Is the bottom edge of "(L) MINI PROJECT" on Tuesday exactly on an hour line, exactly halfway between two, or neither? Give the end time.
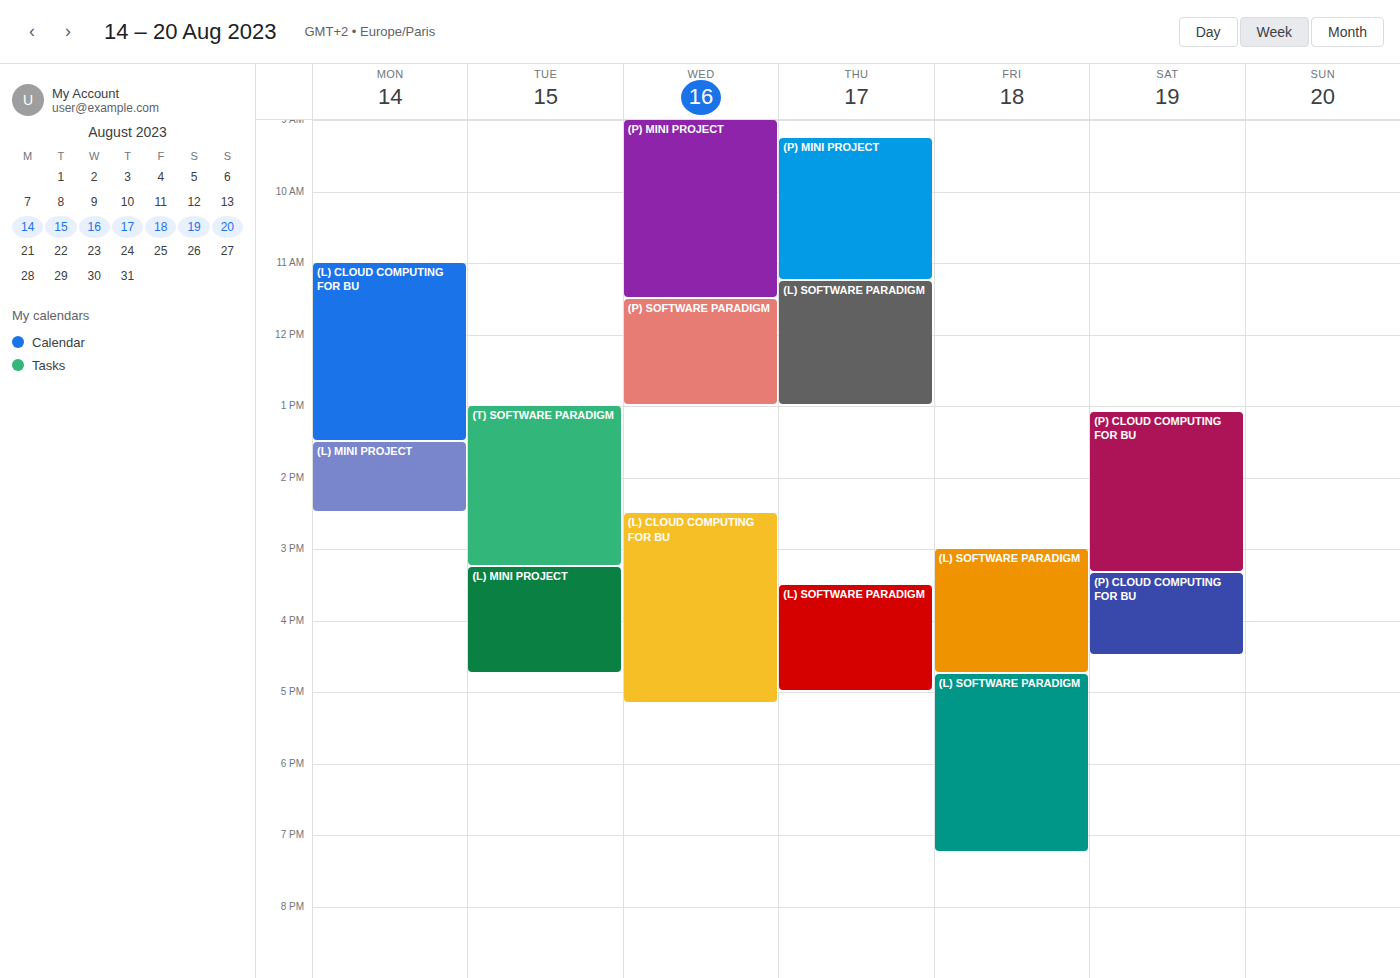
4:45 PM -- neither: three quarters of the way from the 4 PM line to the 5 PM line.